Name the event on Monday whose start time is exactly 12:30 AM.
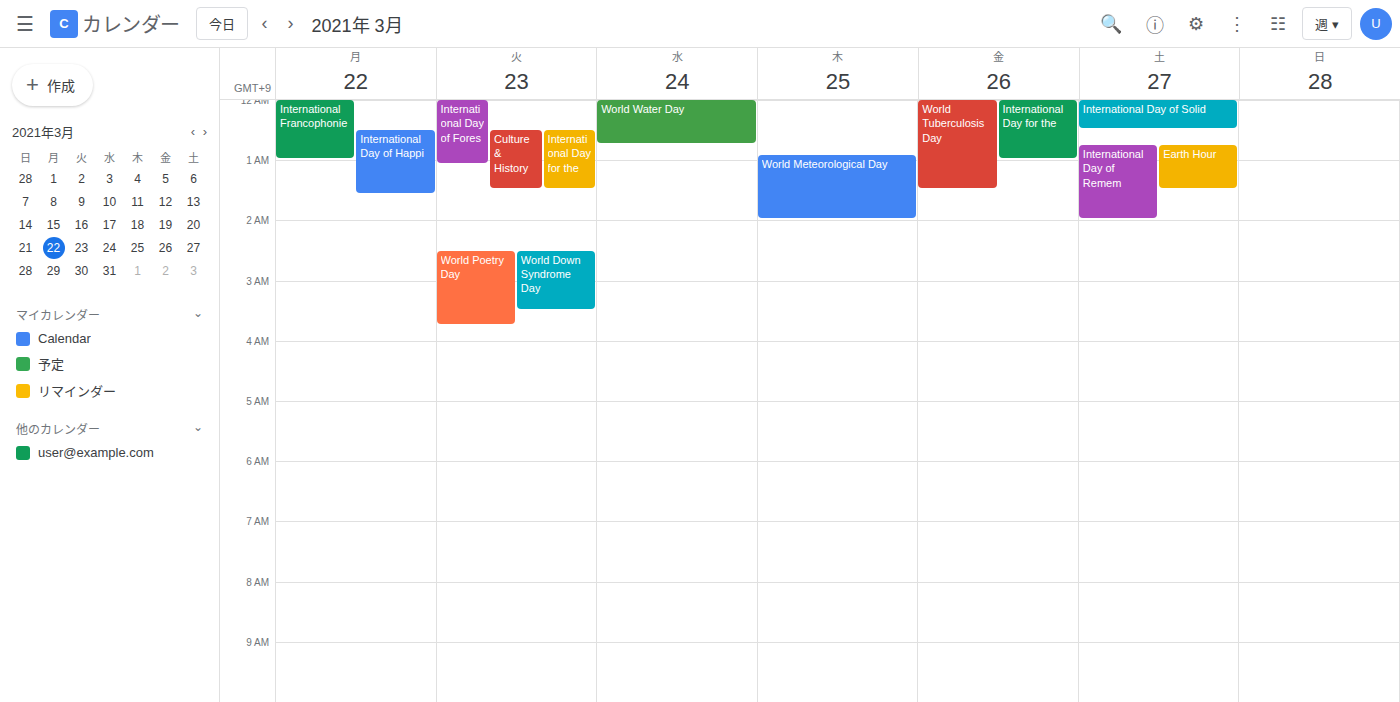
"International Day of Happi"